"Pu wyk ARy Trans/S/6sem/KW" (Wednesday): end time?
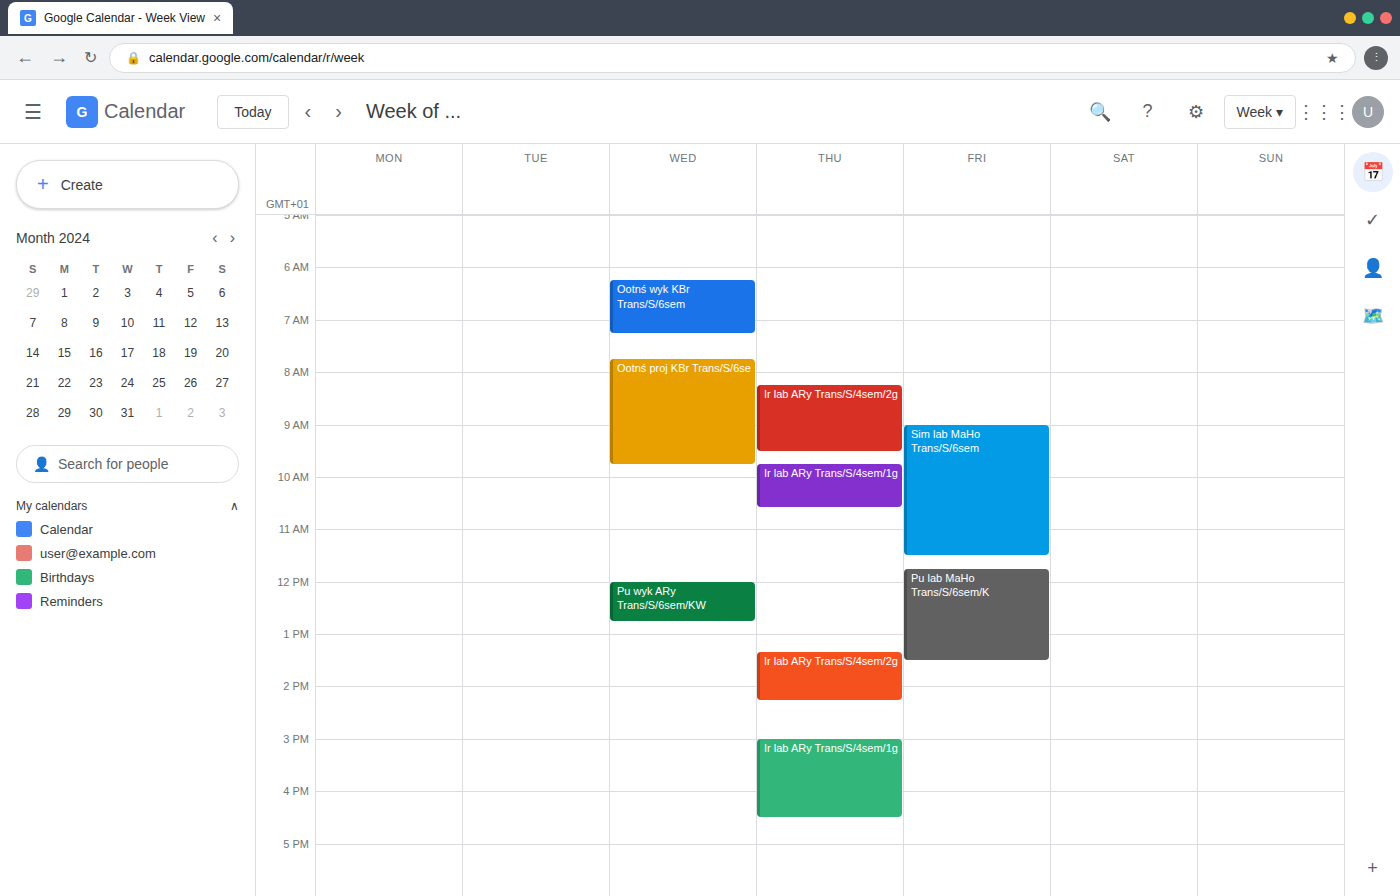
12:45 PM